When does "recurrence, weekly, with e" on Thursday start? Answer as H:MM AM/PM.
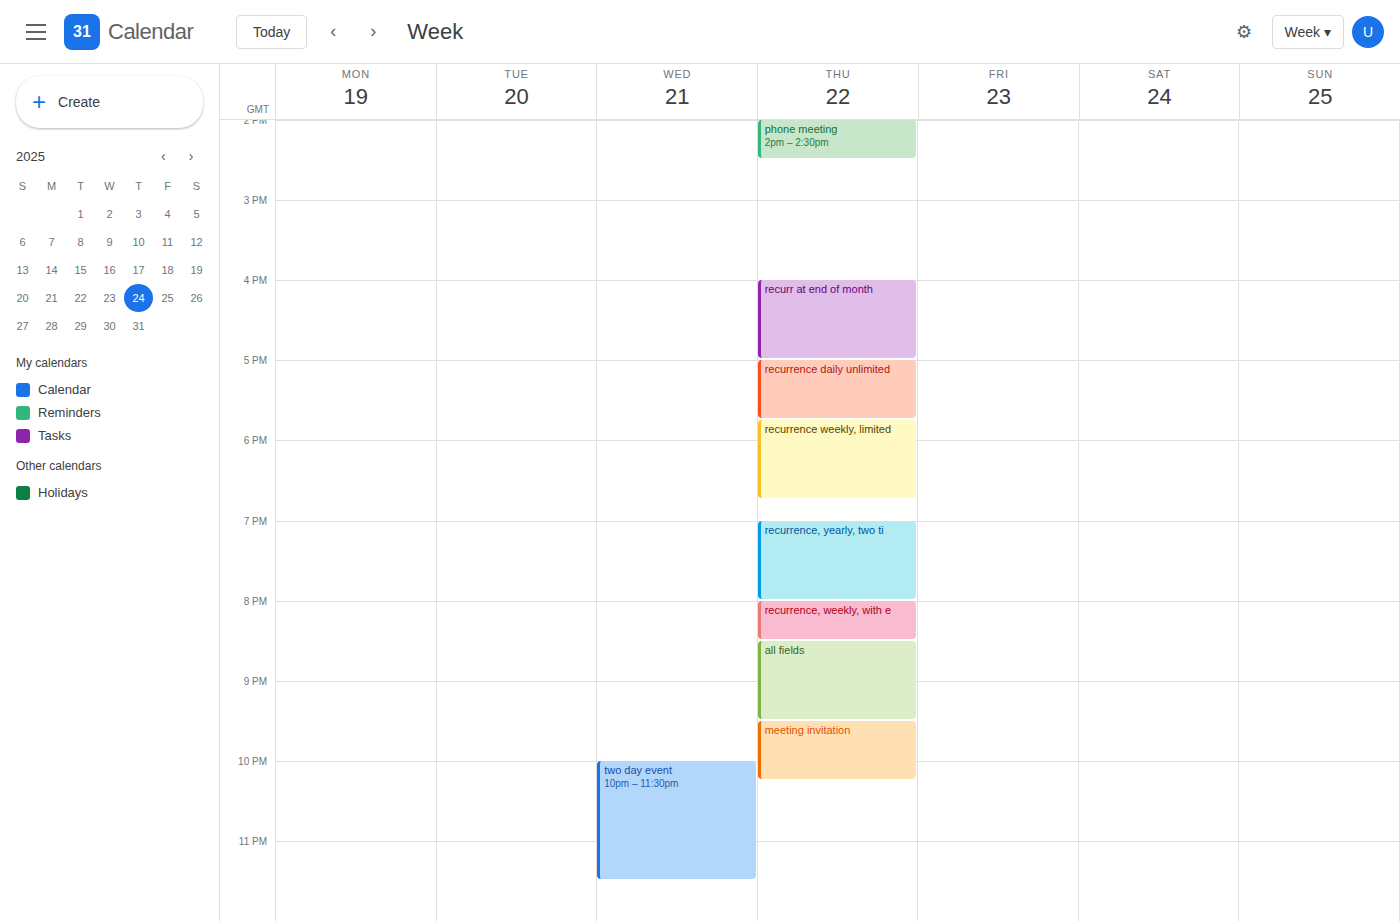
8:00 PM